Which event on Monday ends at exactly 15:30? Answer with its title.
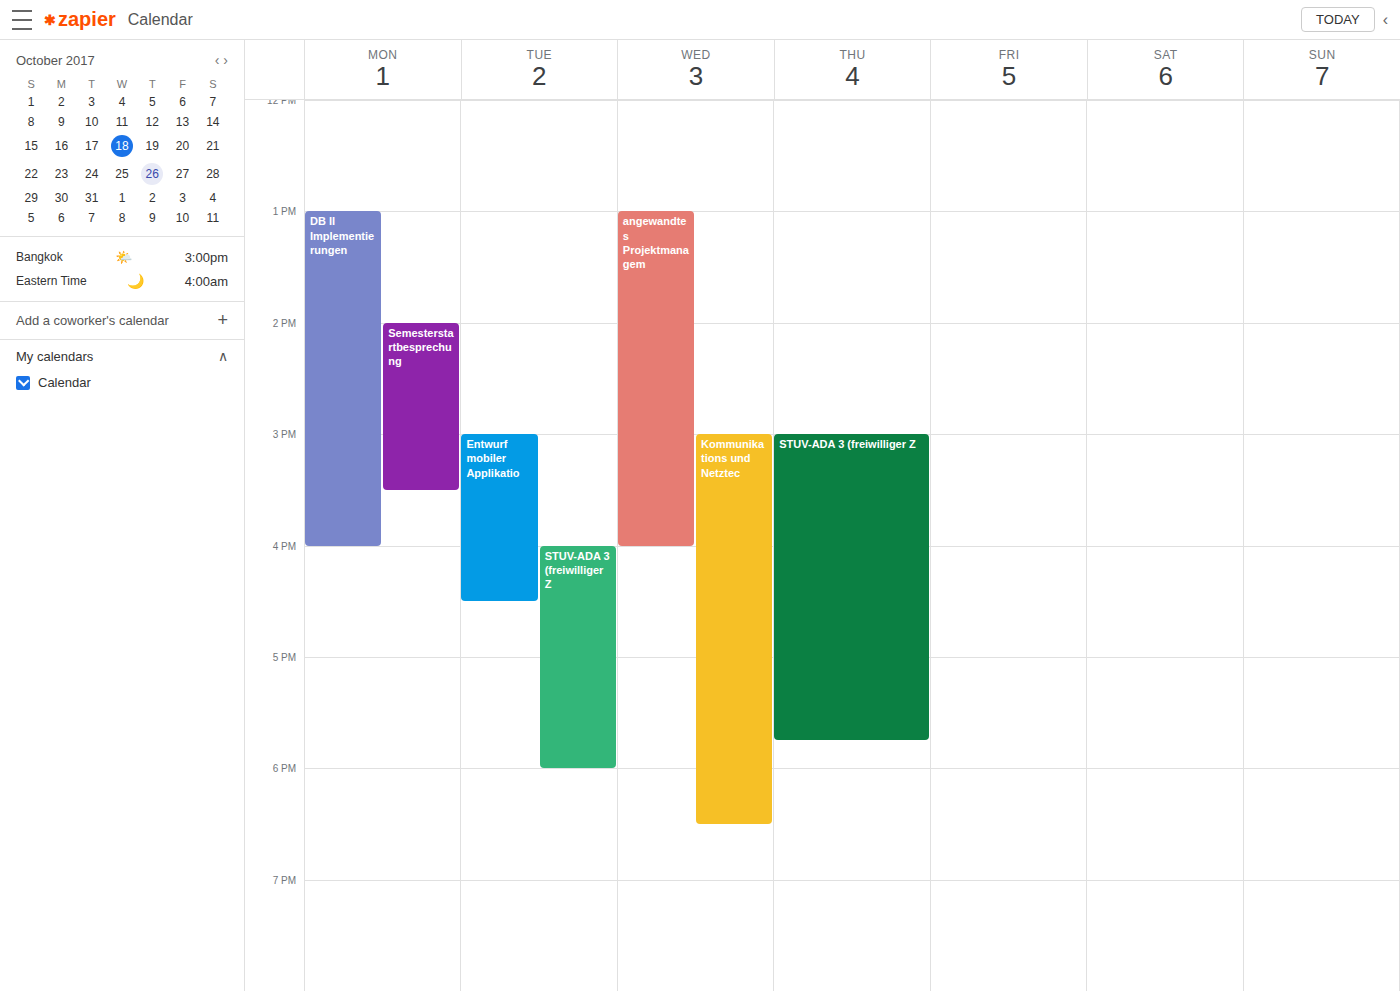
"Semesterstartbesprechung"